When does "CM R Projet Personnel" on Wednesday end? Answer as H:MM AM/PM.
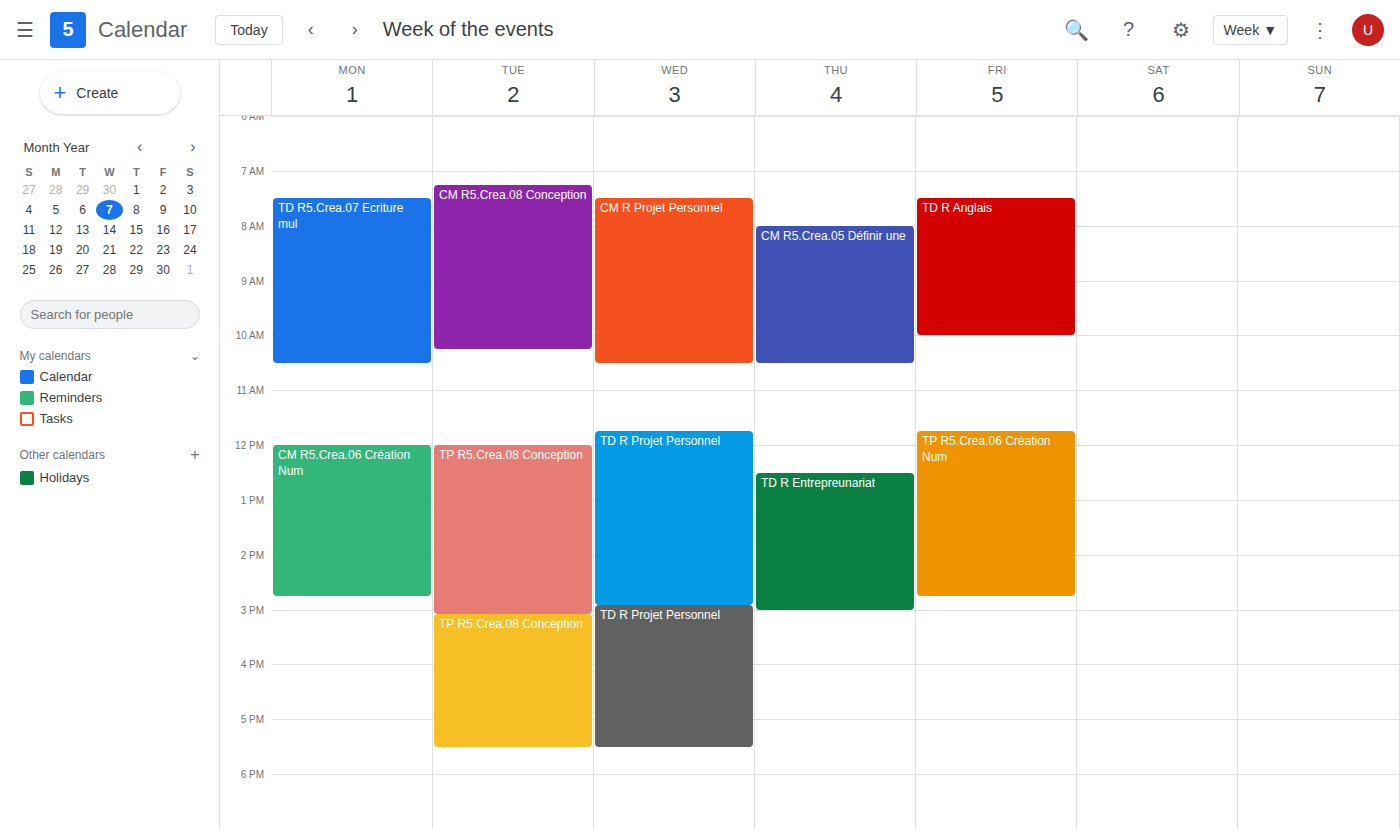
10:30 AM